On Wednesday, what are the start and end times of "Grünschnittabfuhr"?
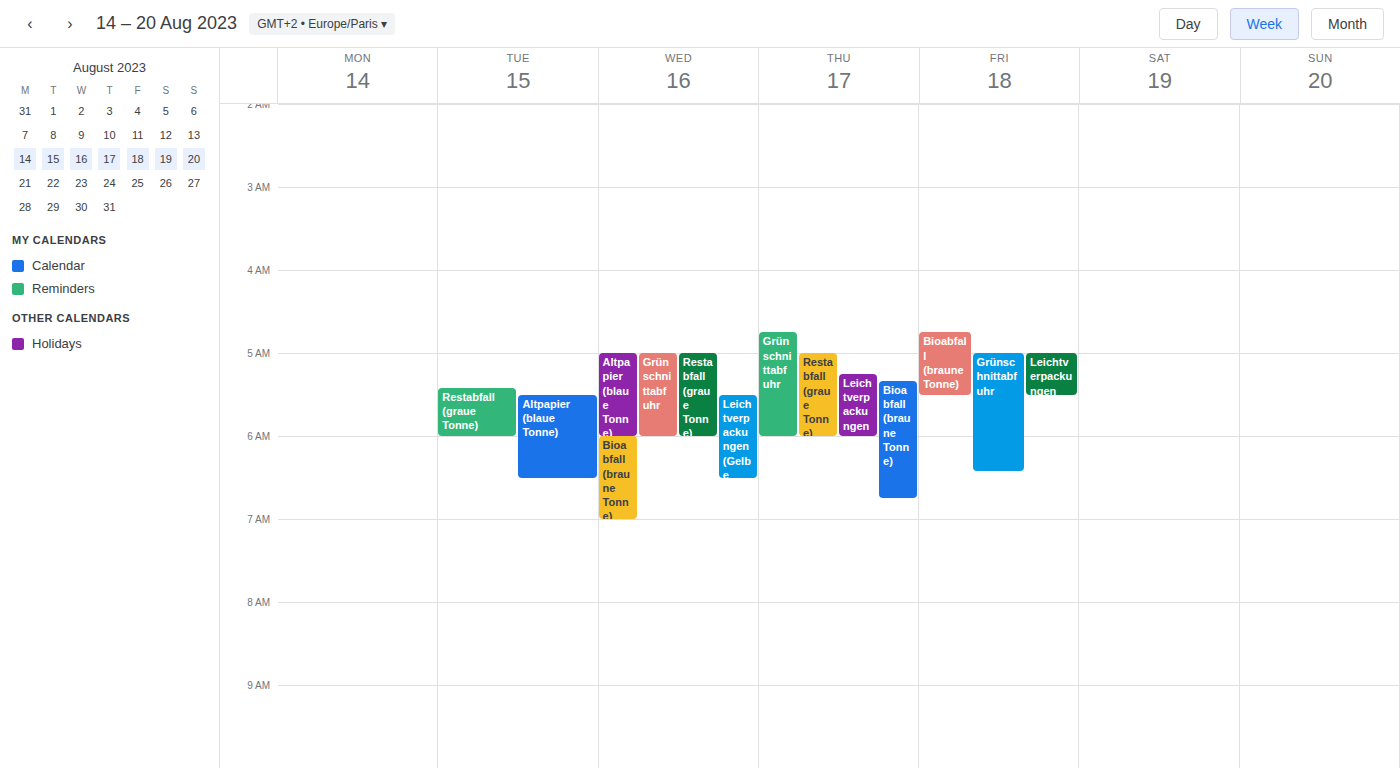
5:00 AM to 6:00 AM